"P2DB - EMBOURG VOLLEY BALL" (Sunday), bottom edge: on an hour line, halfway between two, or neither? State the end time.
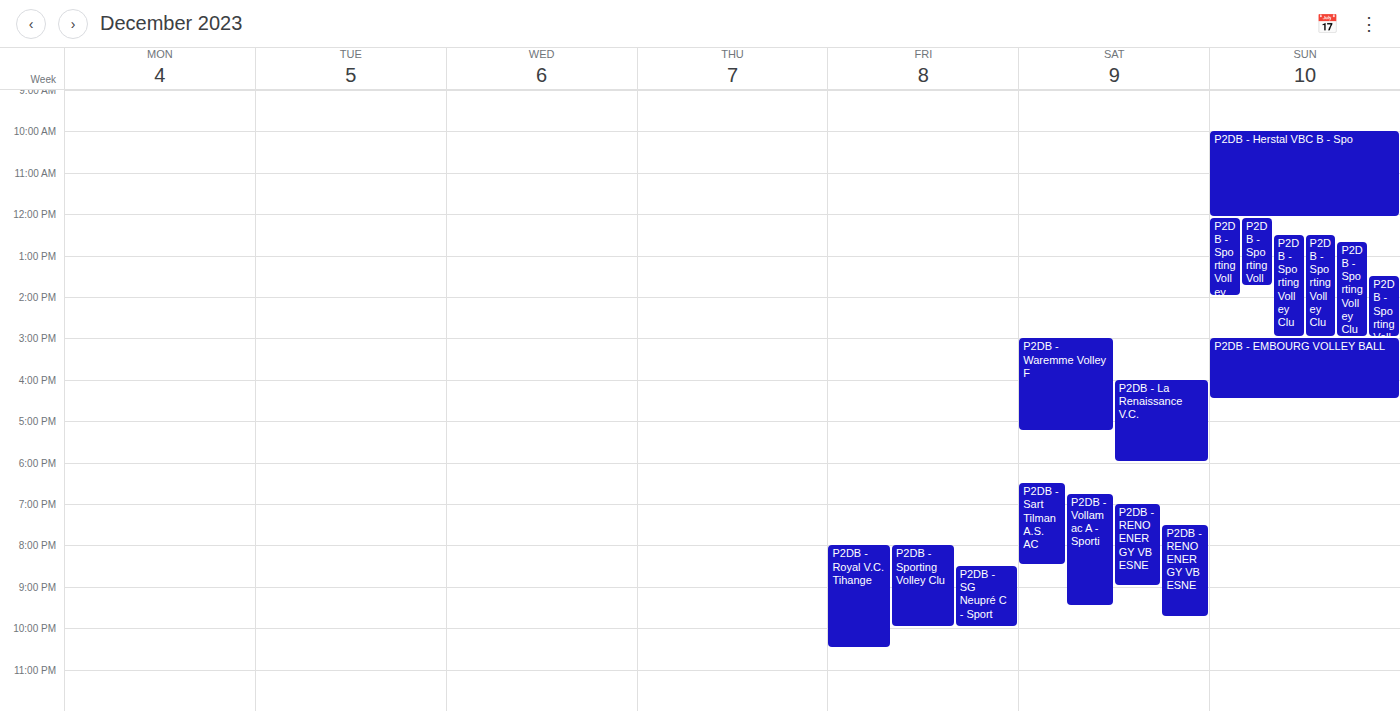
4:30 PM -- halfway between the 4 PM and 5 PM lines.